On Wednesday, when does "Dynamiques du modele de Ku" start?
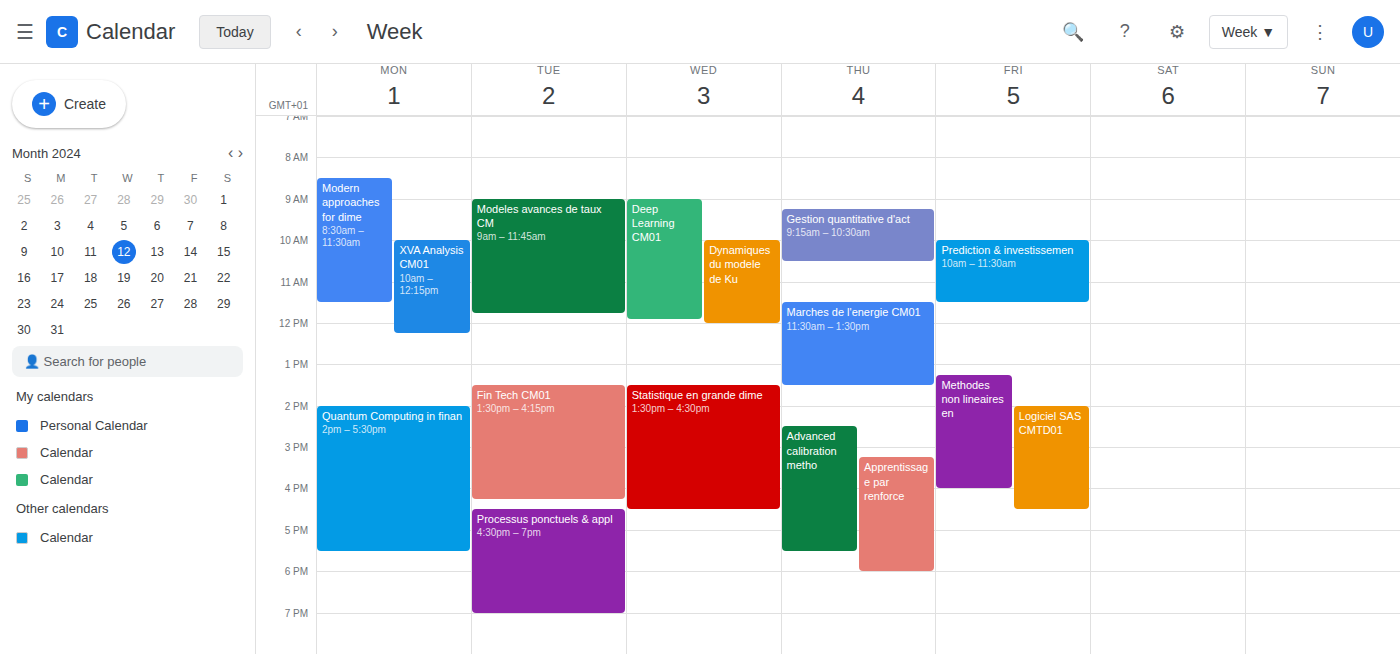
10:00